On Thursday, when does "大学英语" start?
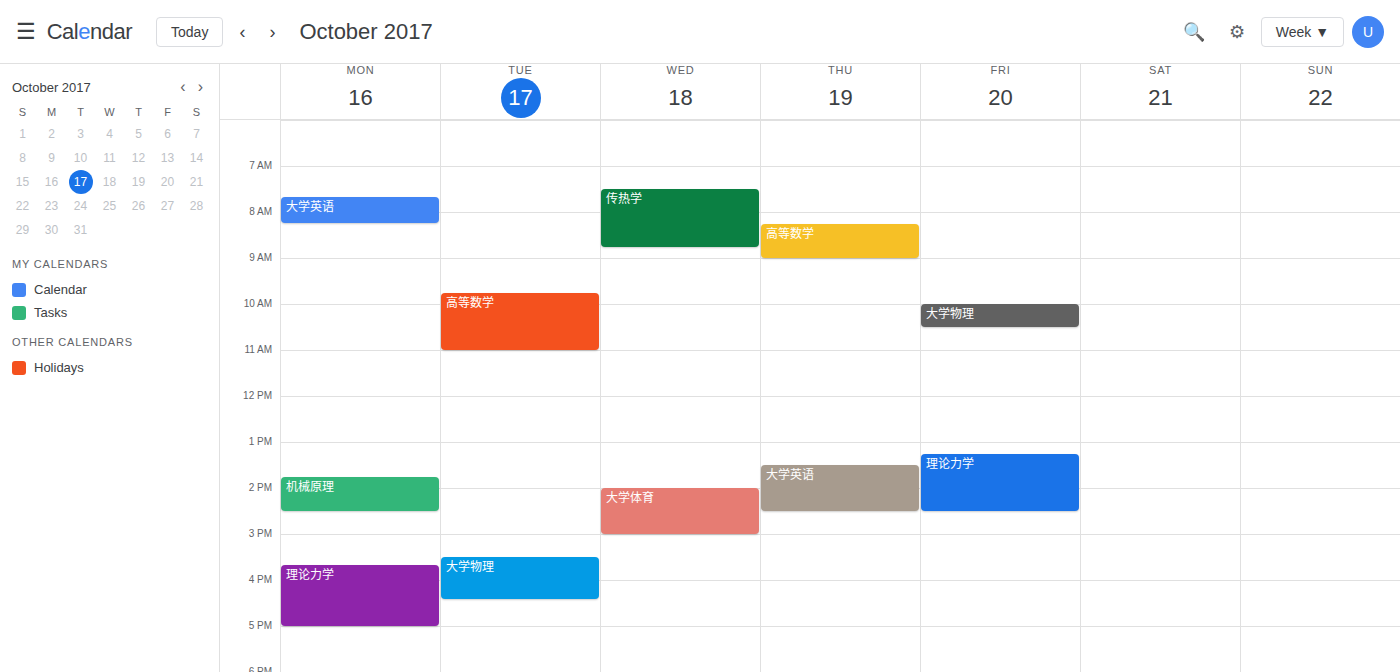
1:30 PM